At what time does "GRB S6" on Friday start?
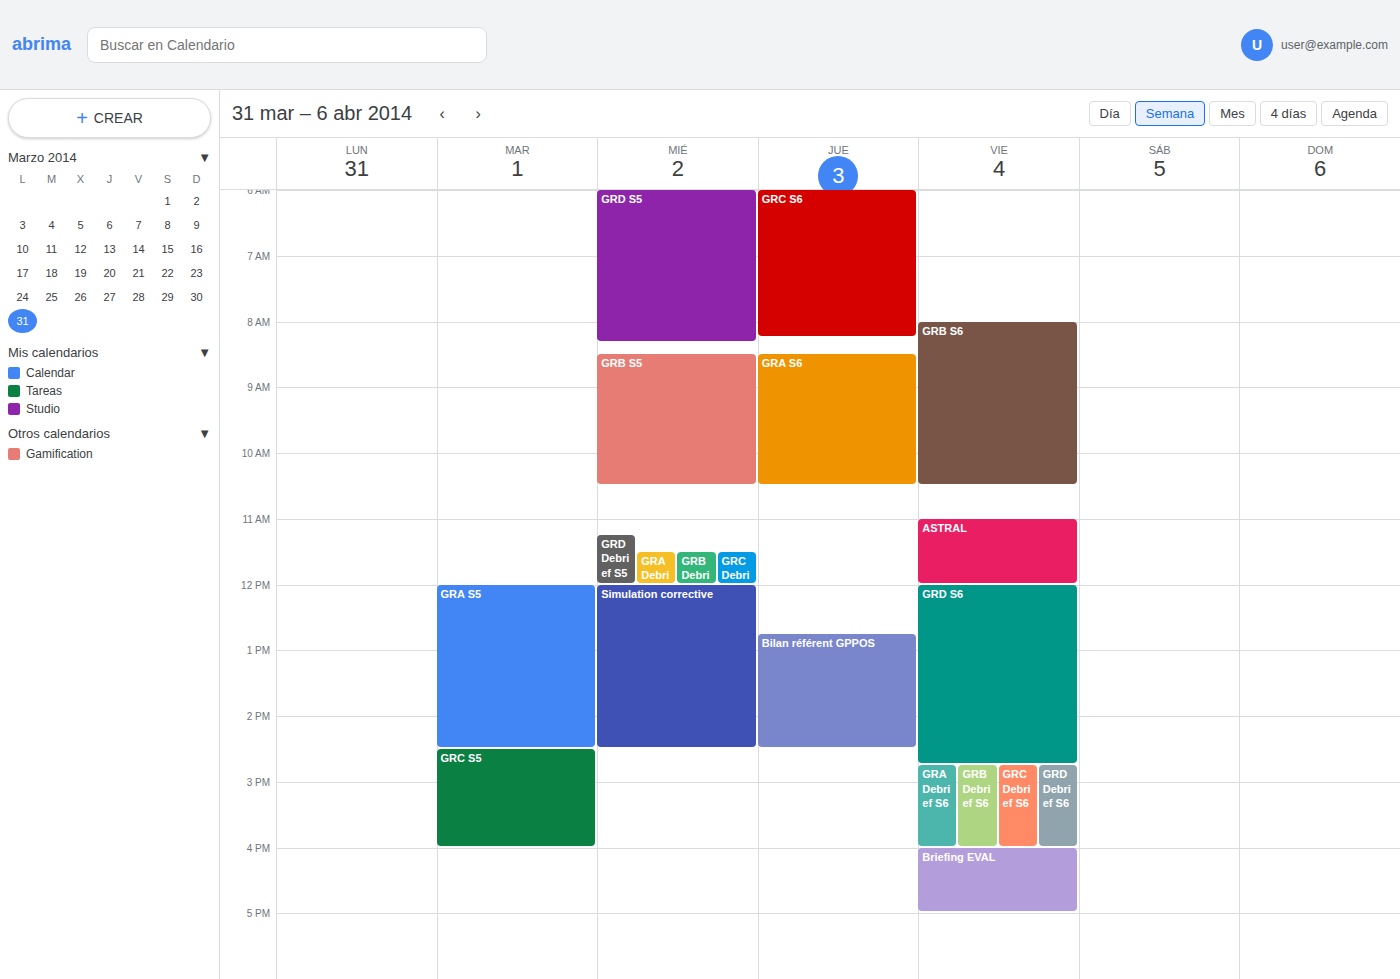
8:00 AM